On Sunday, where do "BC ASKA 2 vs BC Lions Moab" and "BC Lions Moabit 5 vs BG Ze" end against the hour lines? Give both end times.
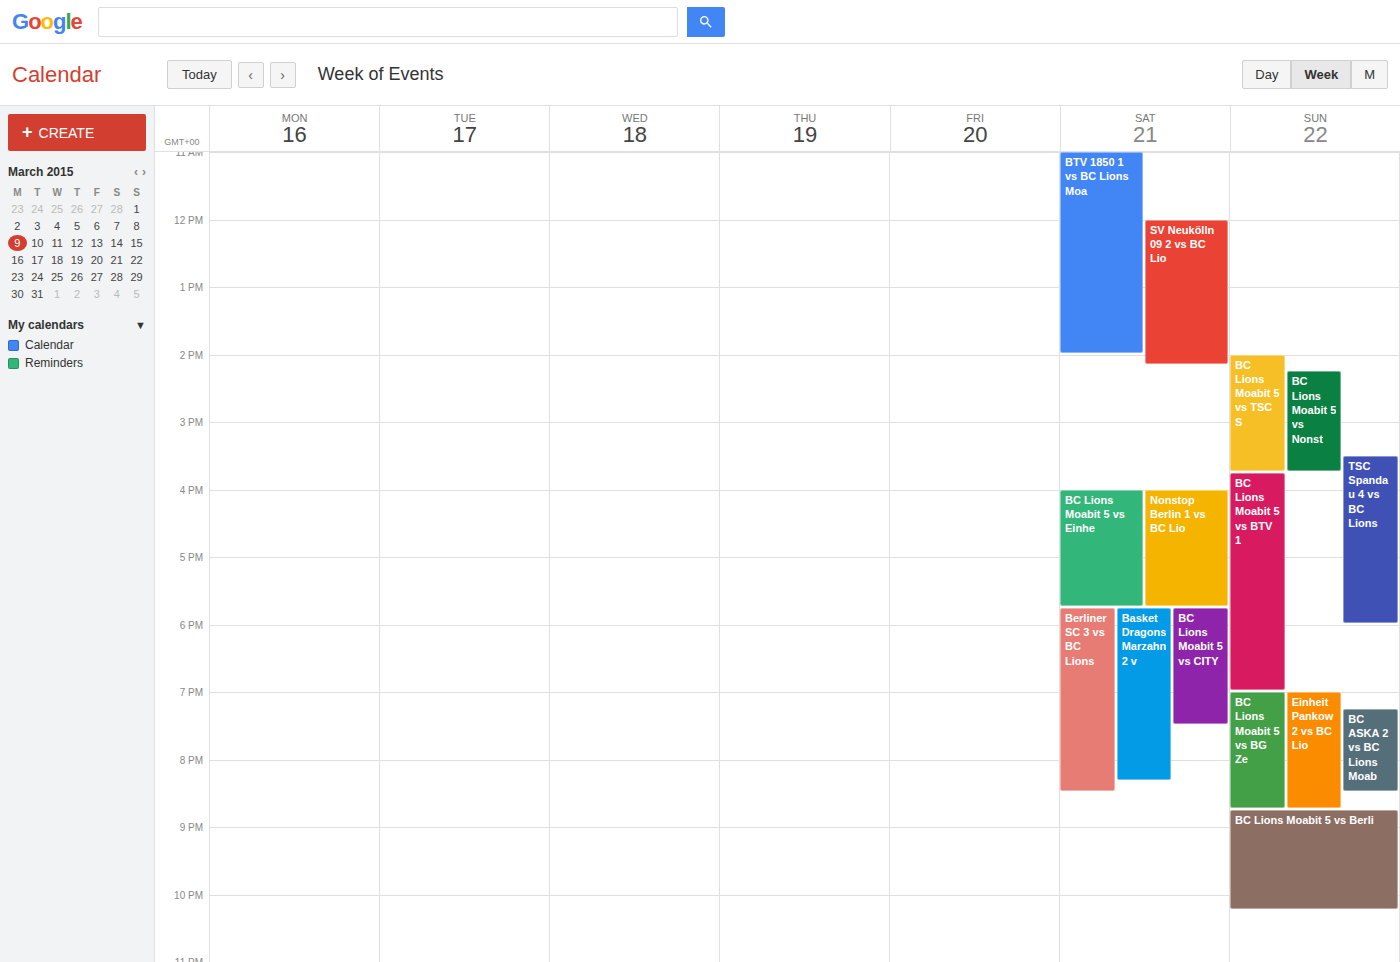
"BC ASKA 2 vs BC Lions Moab": 8:30 PM, halfway between the 8 PM and 9 PM lines. "BC Lions Moabit 5 vs BG Ze": 8:45 PM, neither: three quarters of the way from the 8 PM line to the 9 PM line.